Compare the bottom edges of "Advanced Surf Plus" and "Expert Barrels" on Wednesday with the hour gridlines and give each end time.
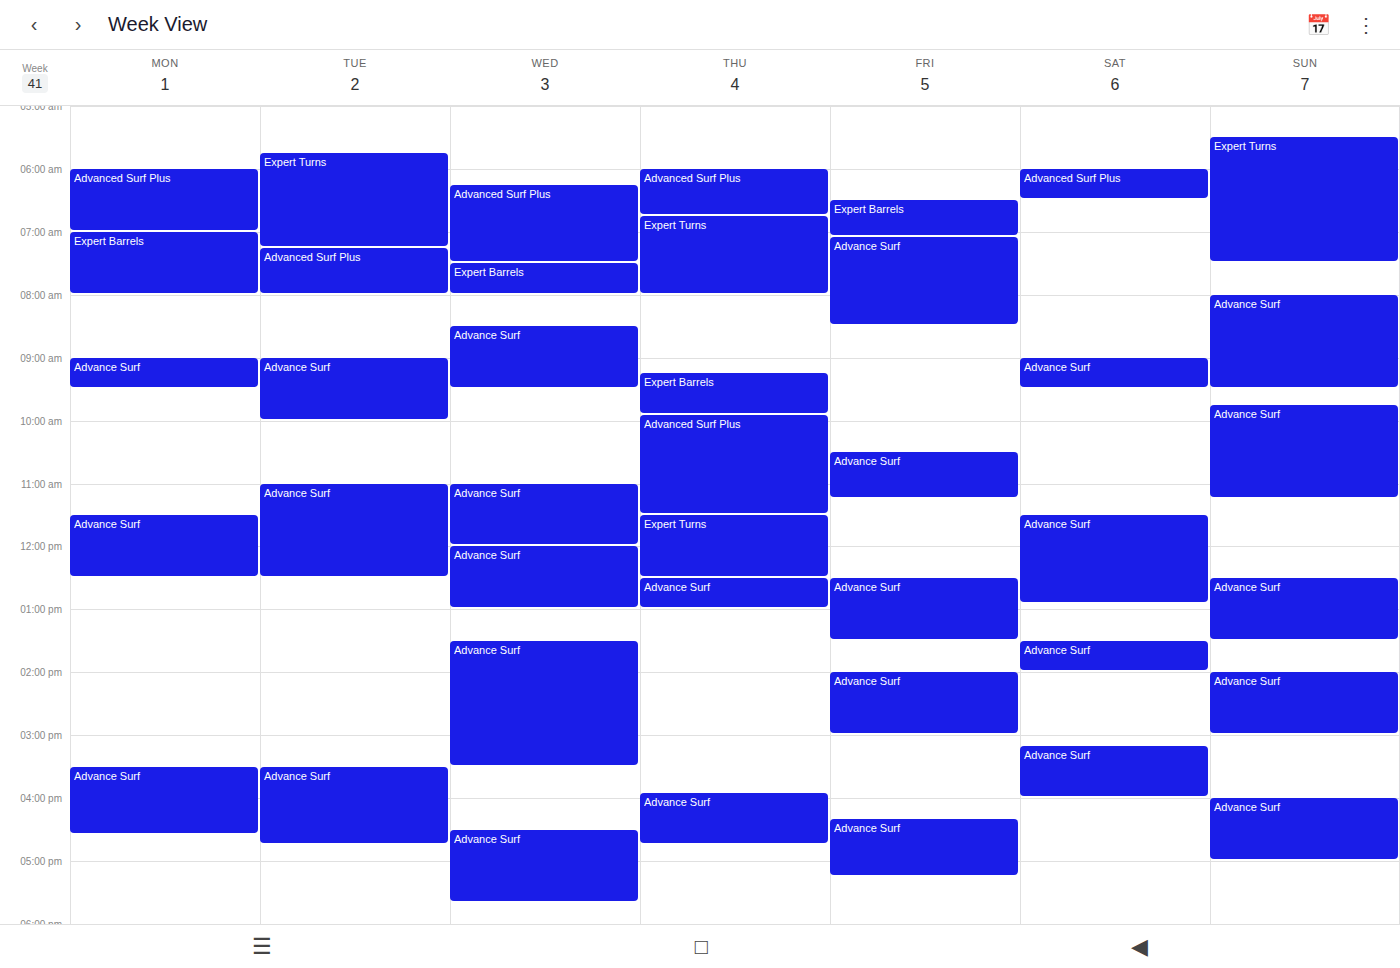
"Advanced Surf Plus": 7:30 AM, halfway between the 7 AM and 8 AM lines. "Expert Barrels": 8:00 AM, exactly on the 8 AM line.